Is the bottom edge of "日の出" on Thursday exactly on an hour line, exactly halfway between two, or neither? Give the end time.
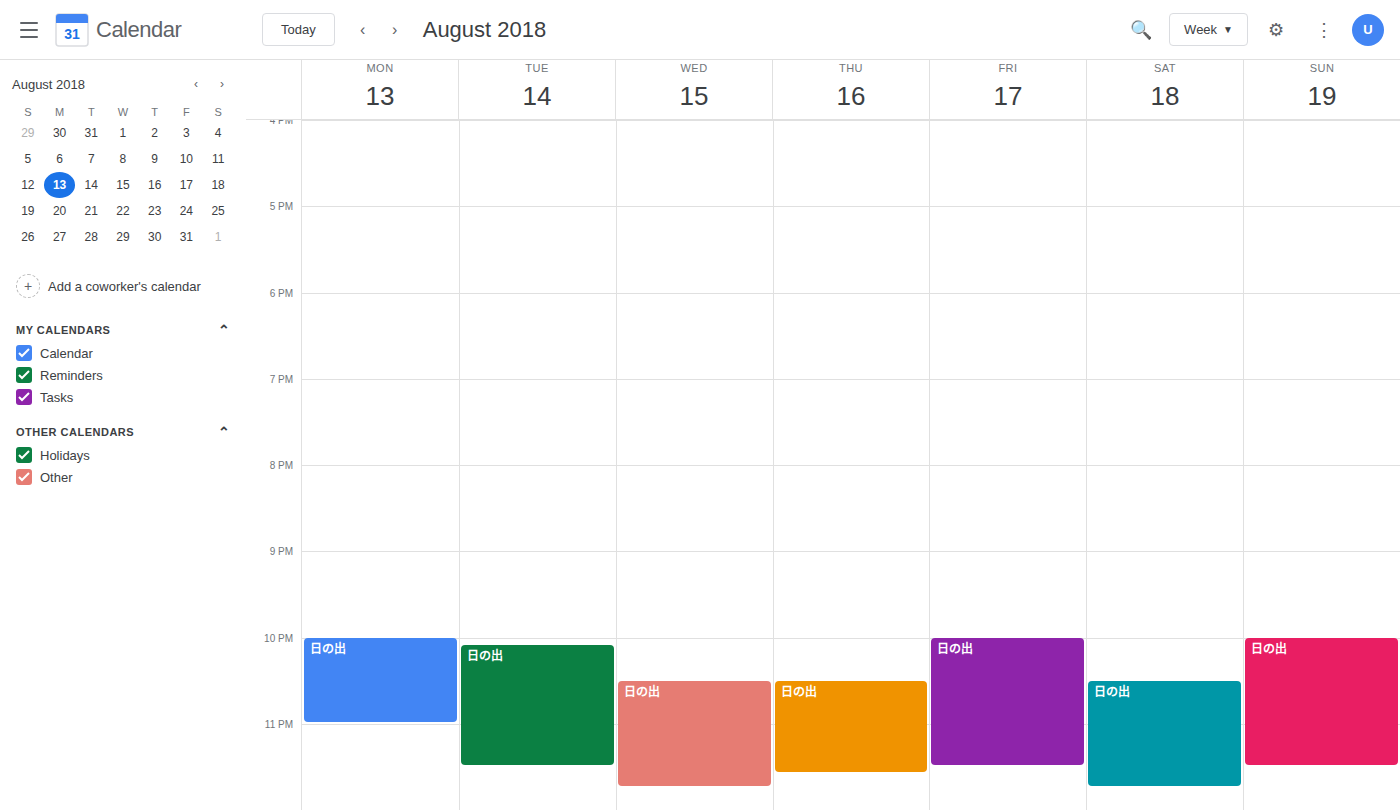
11:35 PM -- neither: 35 minutes below the 11 PM line and 25 minutes above the 12 AM line.